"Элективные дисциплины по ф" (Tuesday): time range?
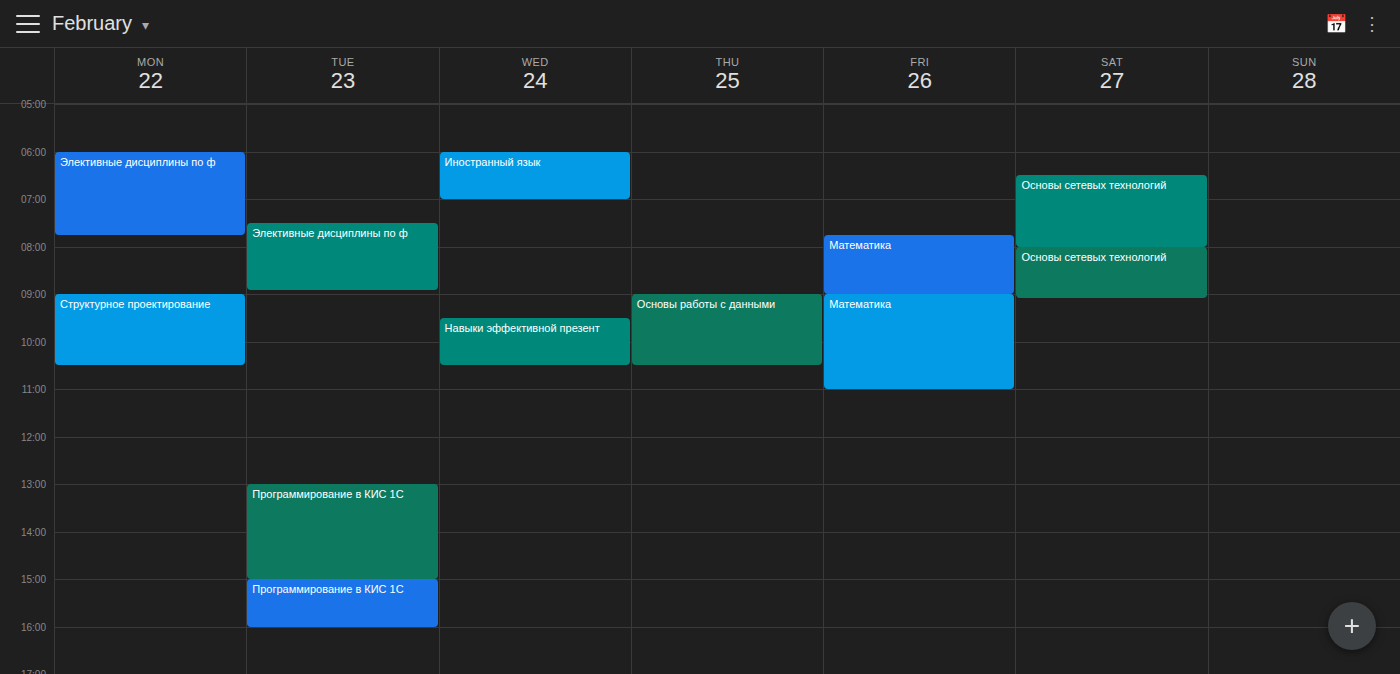
7:30 AM to 8:55 AM